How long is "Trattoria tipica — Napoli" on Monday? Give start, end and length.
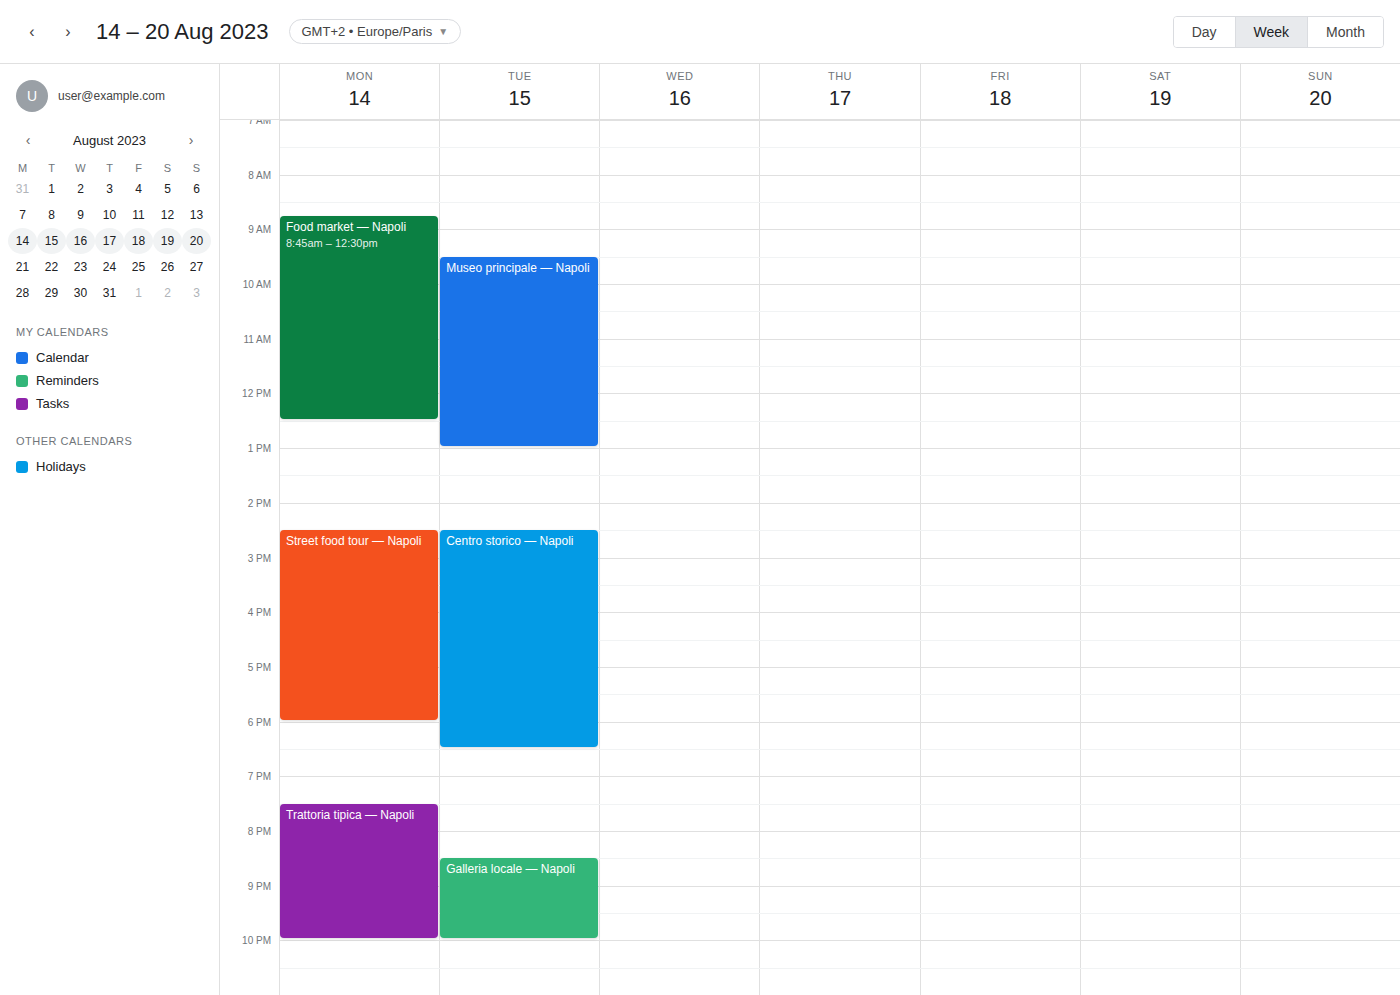
7:30 PM to 10:00 PM, 2 hours 30 minutes